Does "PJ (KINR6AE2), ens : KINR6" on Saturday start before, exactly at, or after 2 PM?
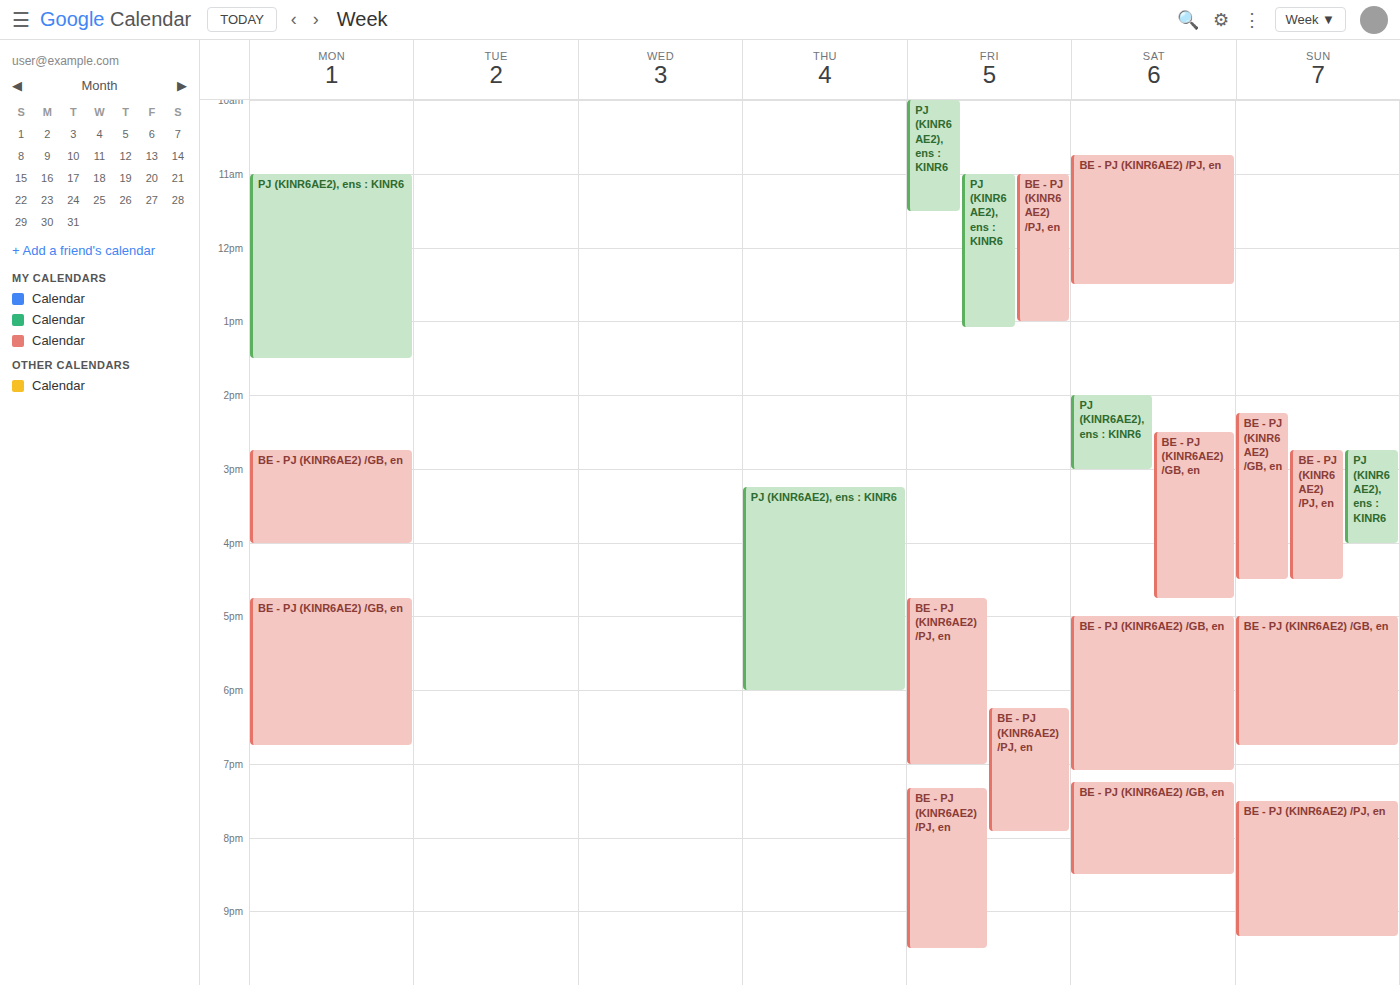
2:00 PM -- exactly at 2 PM, on the 2 PM line.